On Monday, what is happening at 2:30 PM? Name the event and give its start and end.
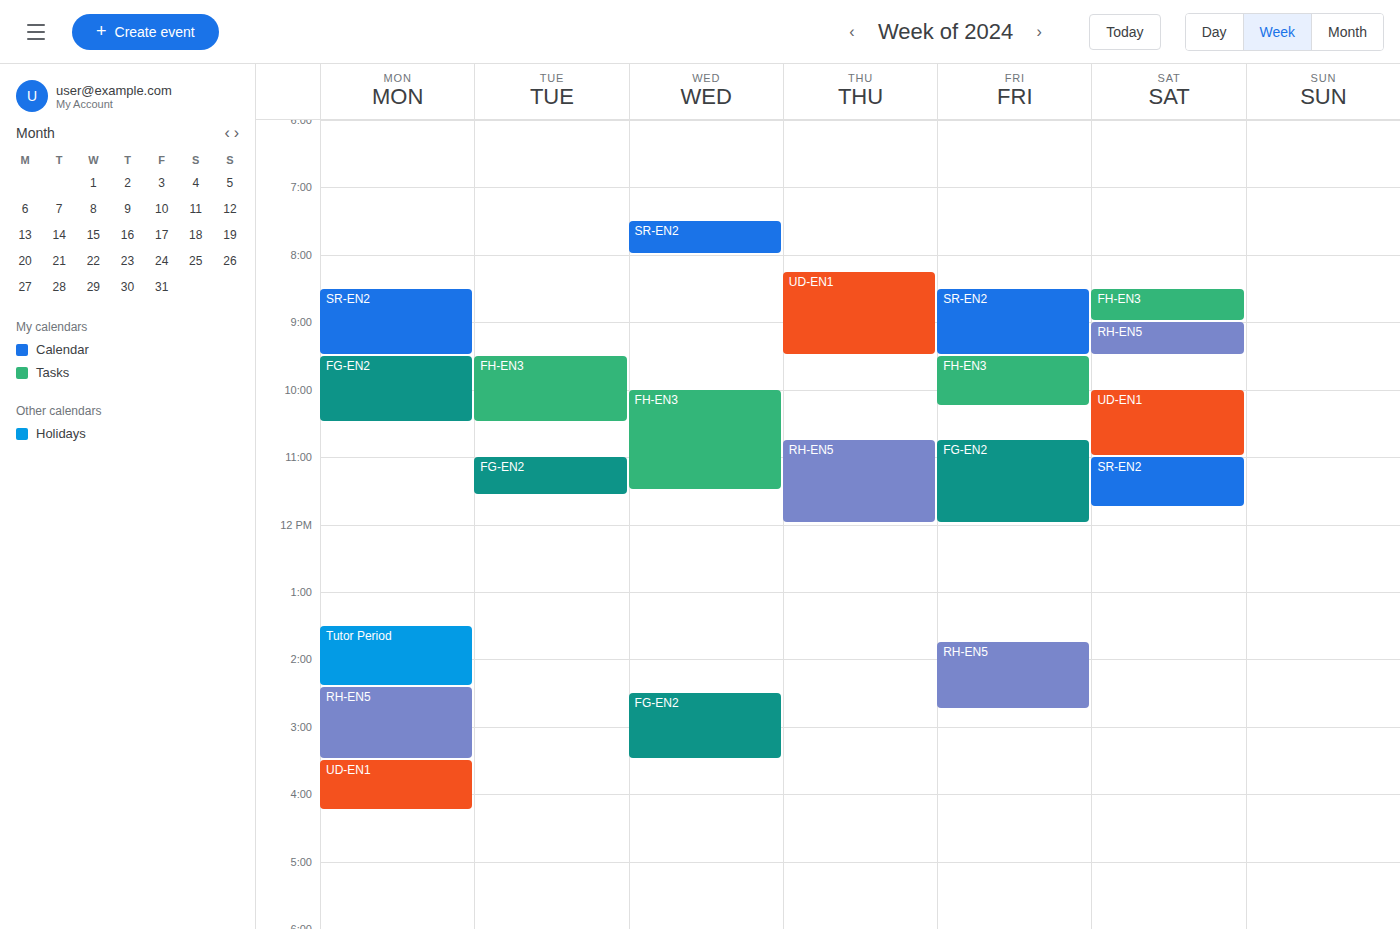
"RH-EN5", 2:25 PM to 3:30 PM